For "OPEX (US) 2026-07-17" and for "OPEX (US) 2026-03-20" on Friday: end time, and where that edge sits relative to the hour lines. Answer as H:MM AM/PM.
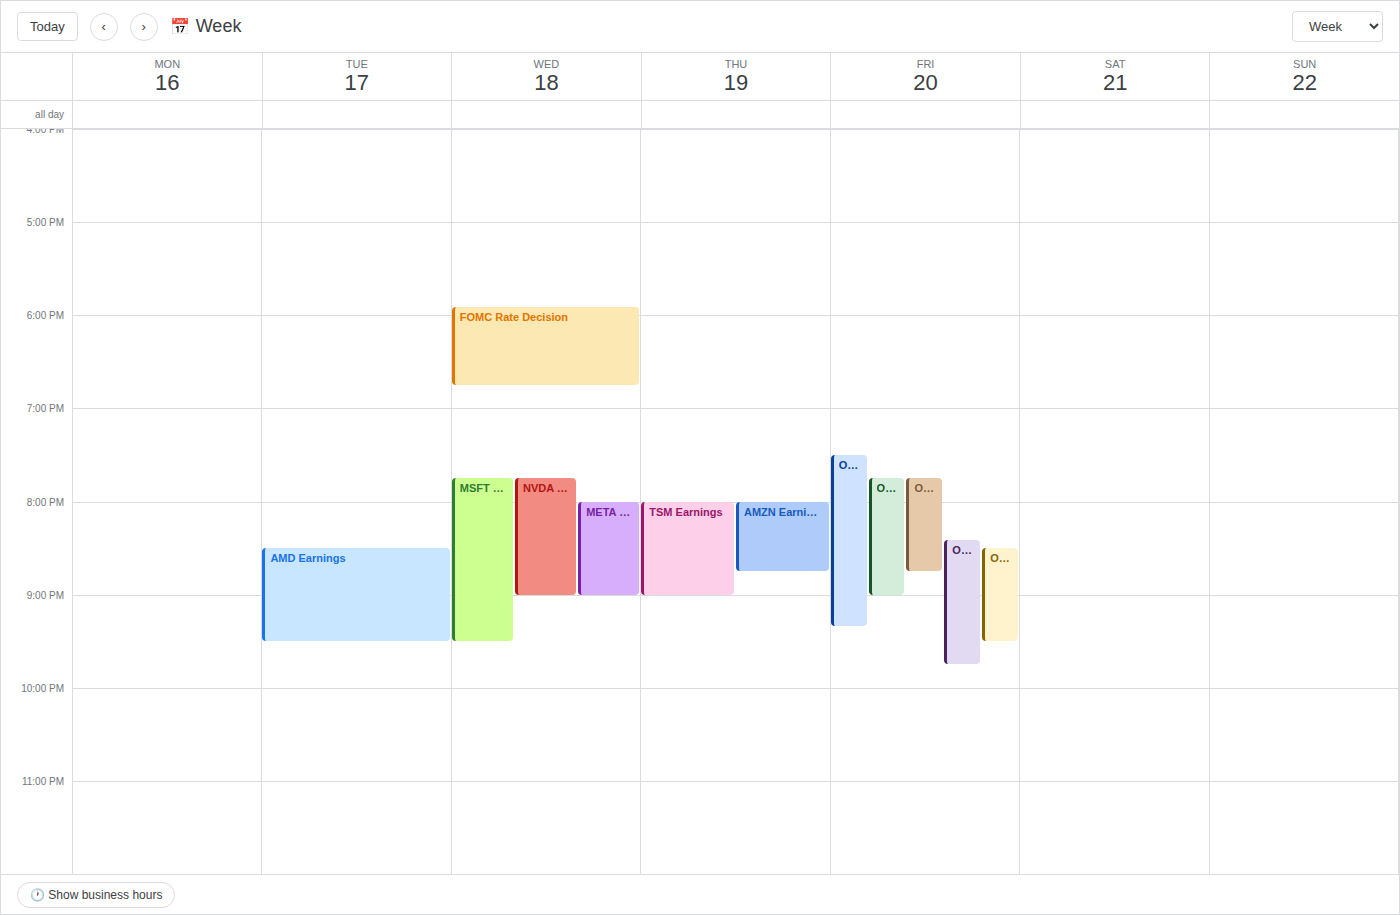
"OPEX (US) 2026-07-17": 9:45 PM, neither: three quarters of the way from the 9 PM line to the 10 PM line. "OPEX (US) 2026-03-20": 8:45 PM, neither: three quarters of the way from the 8 PM line to the 9 PM line.